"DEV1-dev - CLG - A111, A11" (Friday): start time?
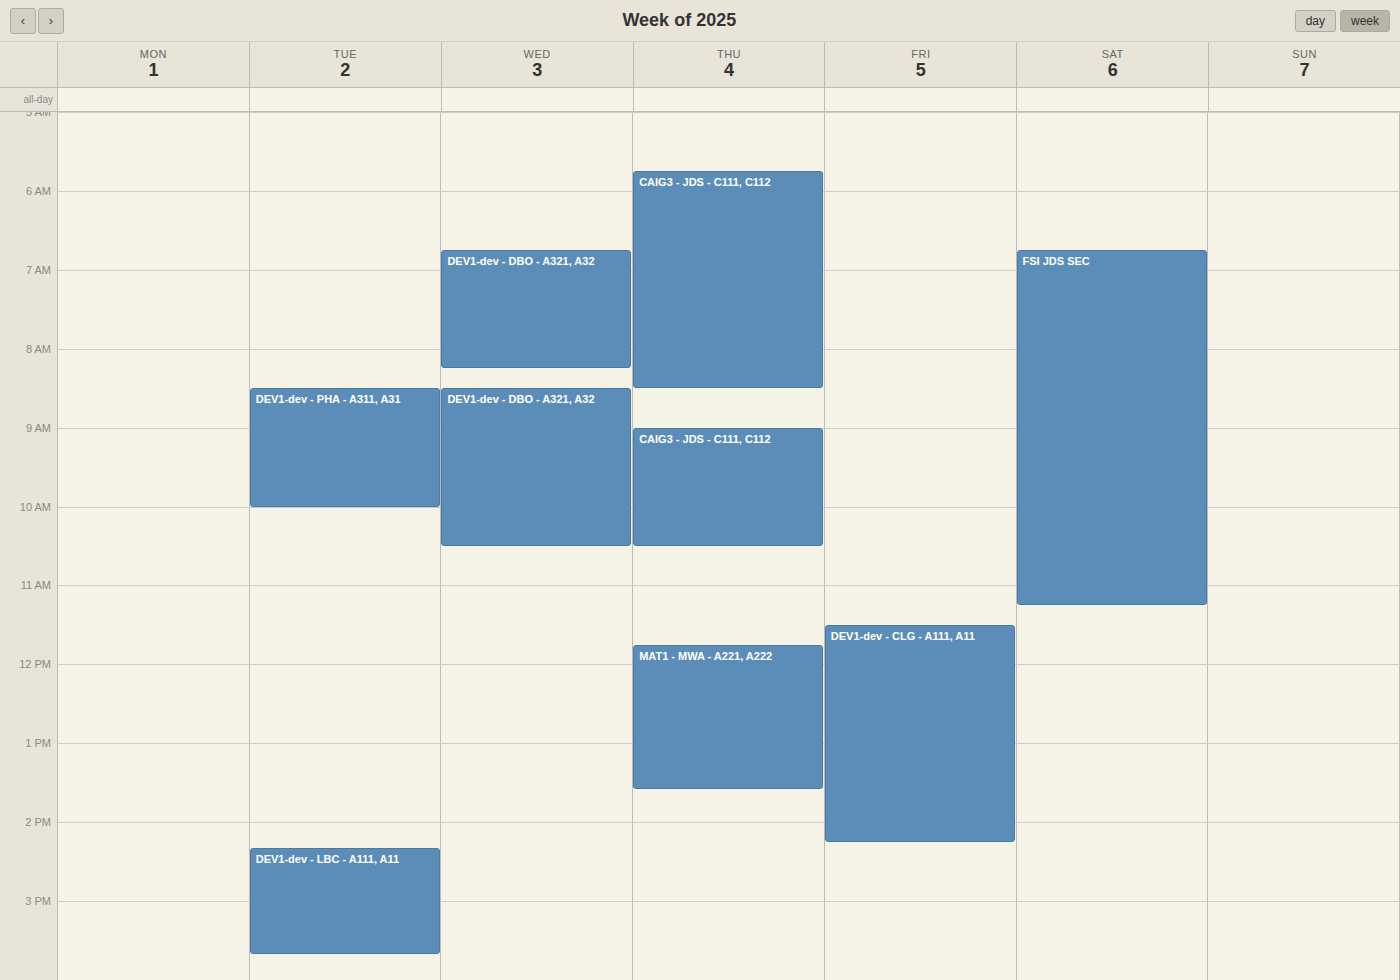
11:30 AM